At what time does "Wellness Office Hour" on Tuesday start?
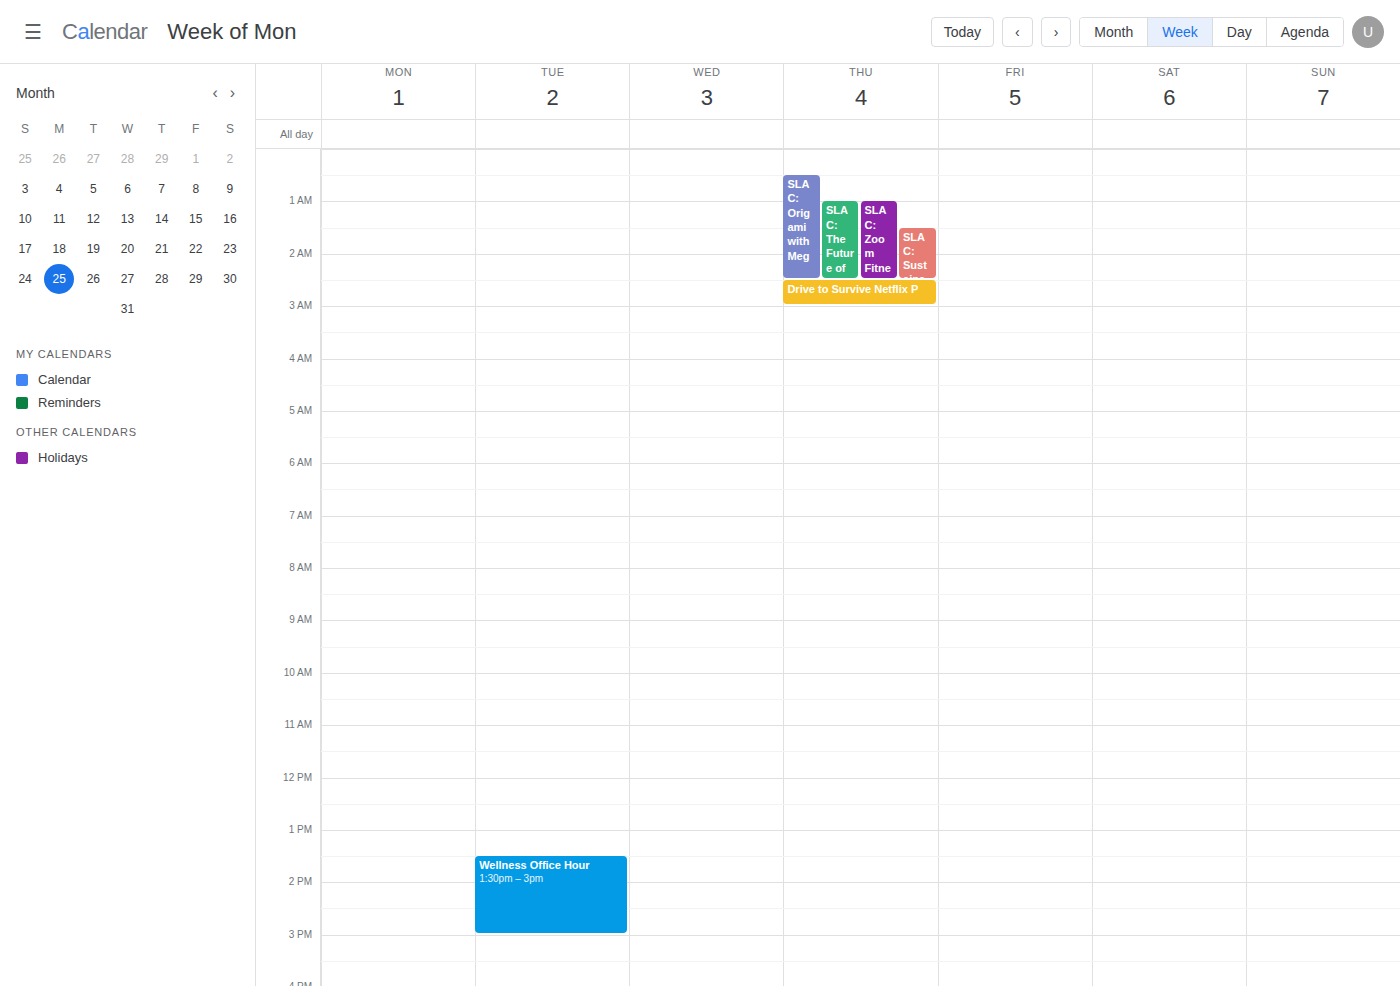
1:30 PM